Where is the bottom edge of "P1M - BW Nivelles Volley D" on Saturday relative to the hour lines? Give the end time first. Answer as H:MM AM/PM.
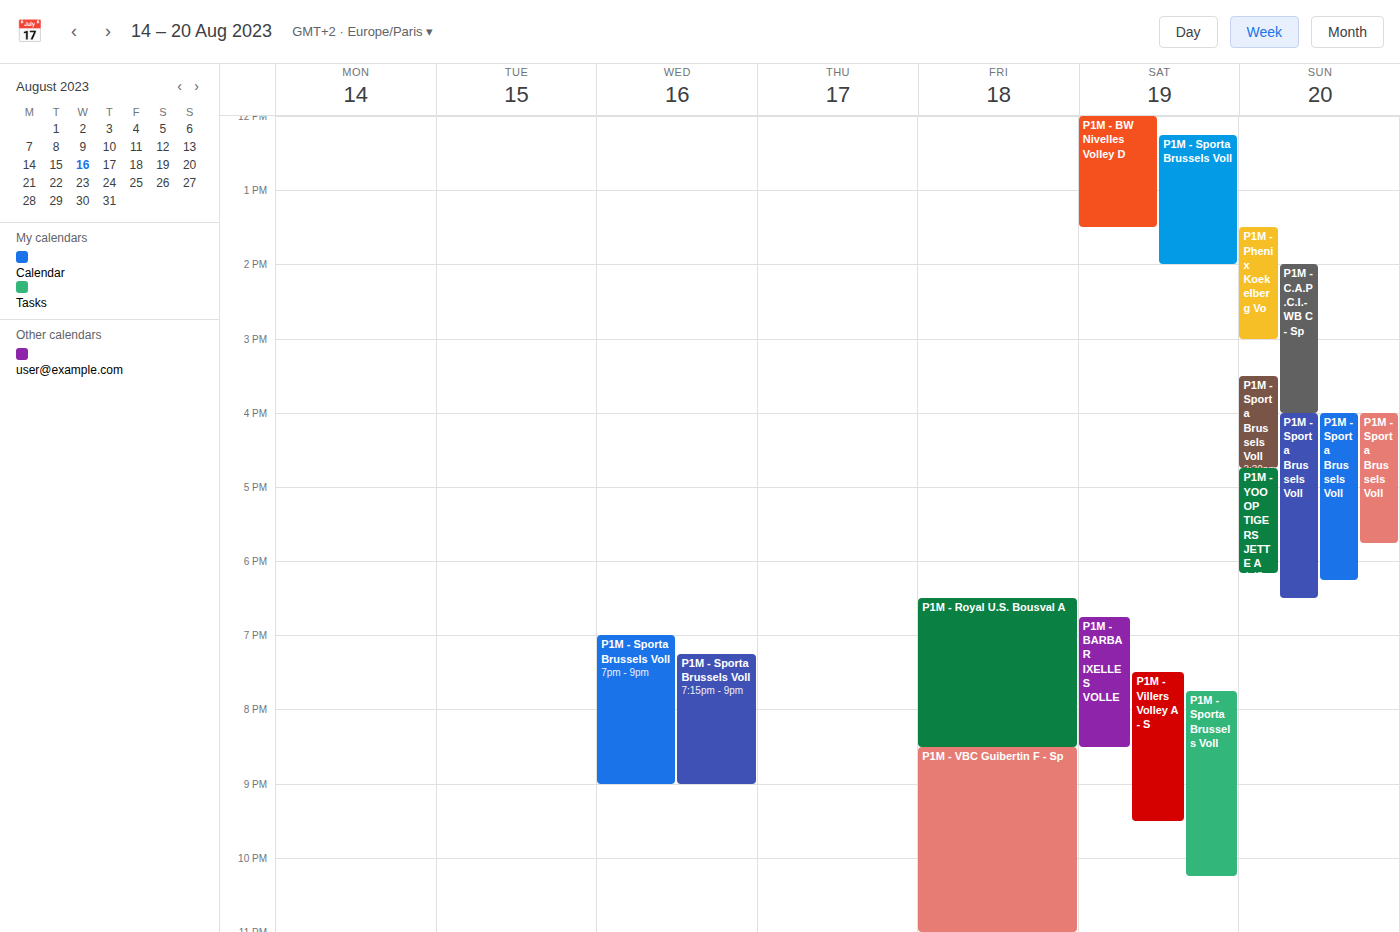
1:30 PM -- halfway between the 1 PM and 2 PM lines.